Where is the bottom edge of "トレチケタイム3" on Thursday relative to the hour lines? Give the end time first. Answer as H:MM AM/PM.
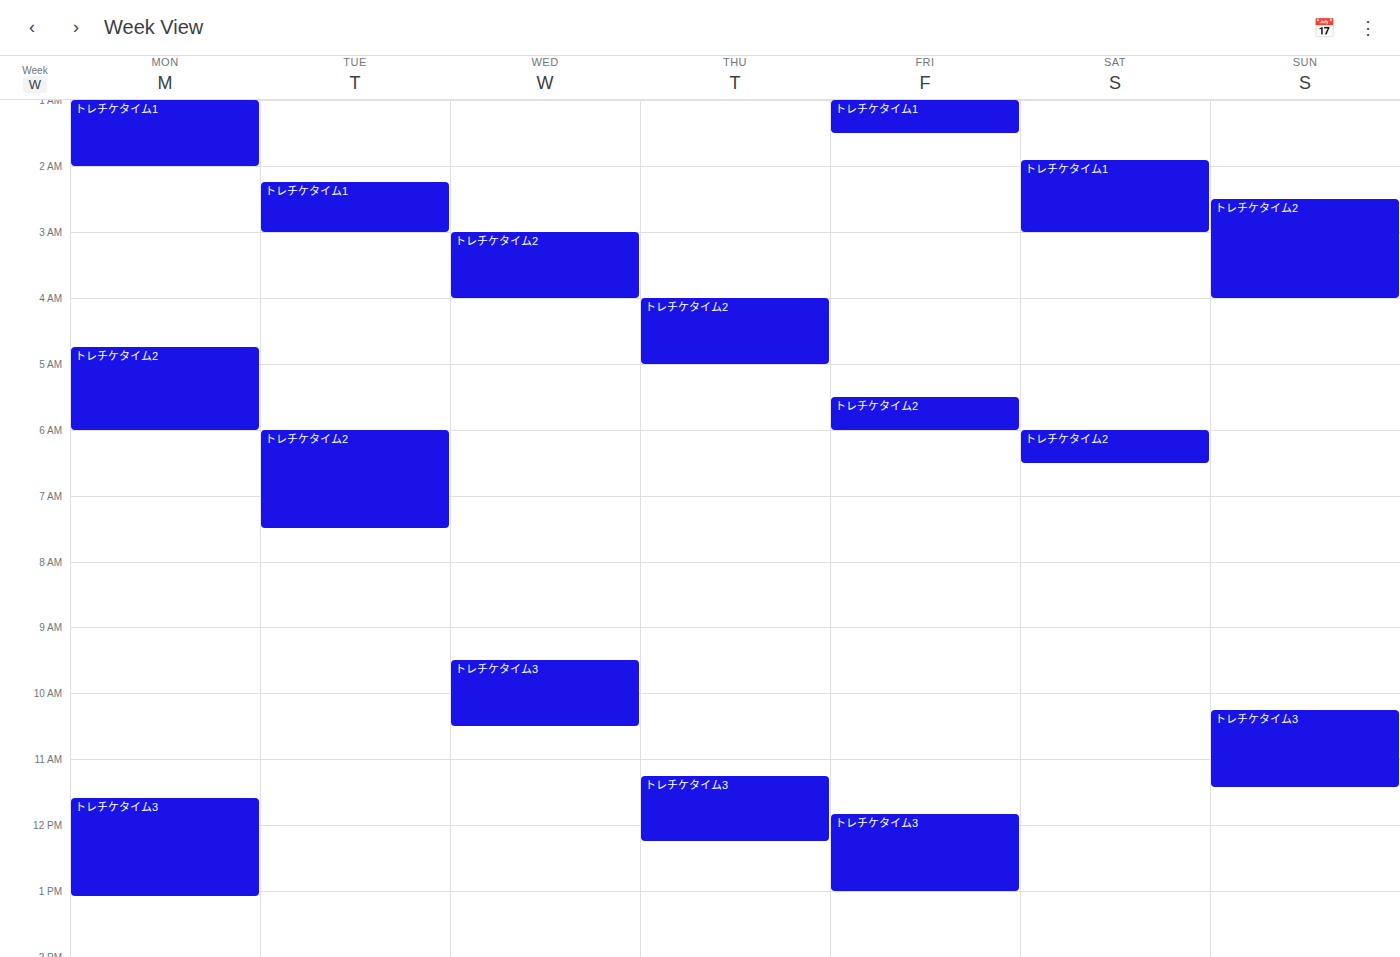
12:15 PM -- neither: a quarter of the way from the 12 PM line to the 1 PM line.